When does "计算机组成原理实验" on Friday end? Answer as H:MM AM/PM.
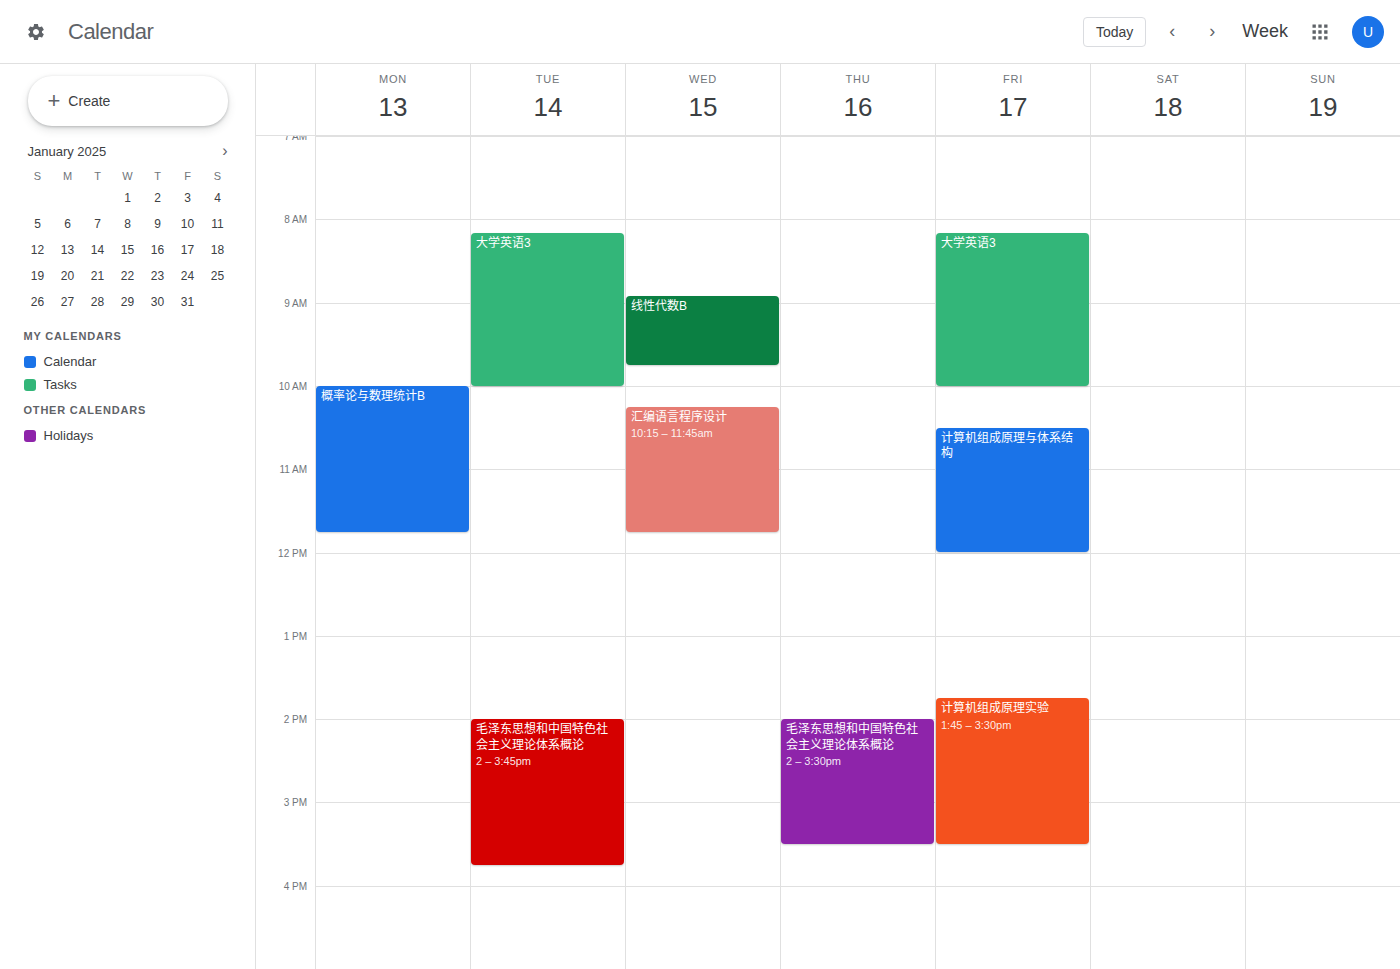
3:30 PM